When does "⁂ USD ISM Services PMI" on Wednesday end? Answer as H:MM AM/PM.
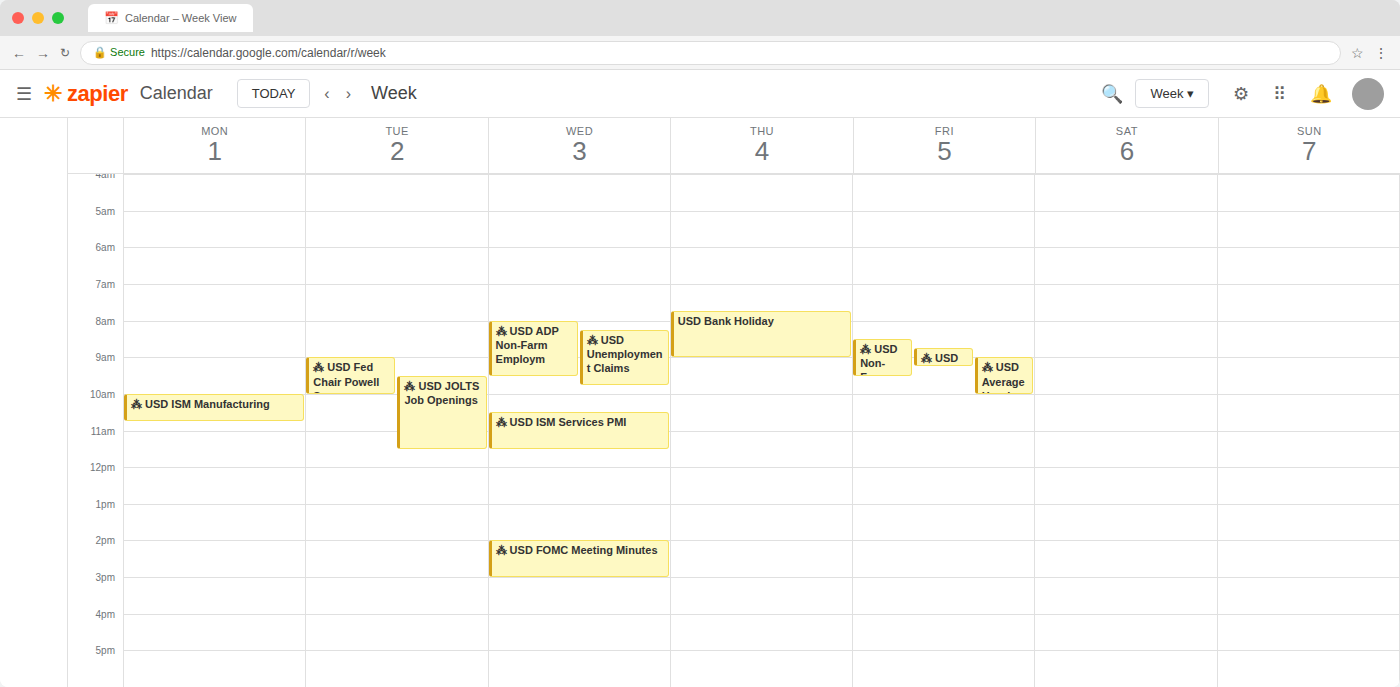
11:30 AM